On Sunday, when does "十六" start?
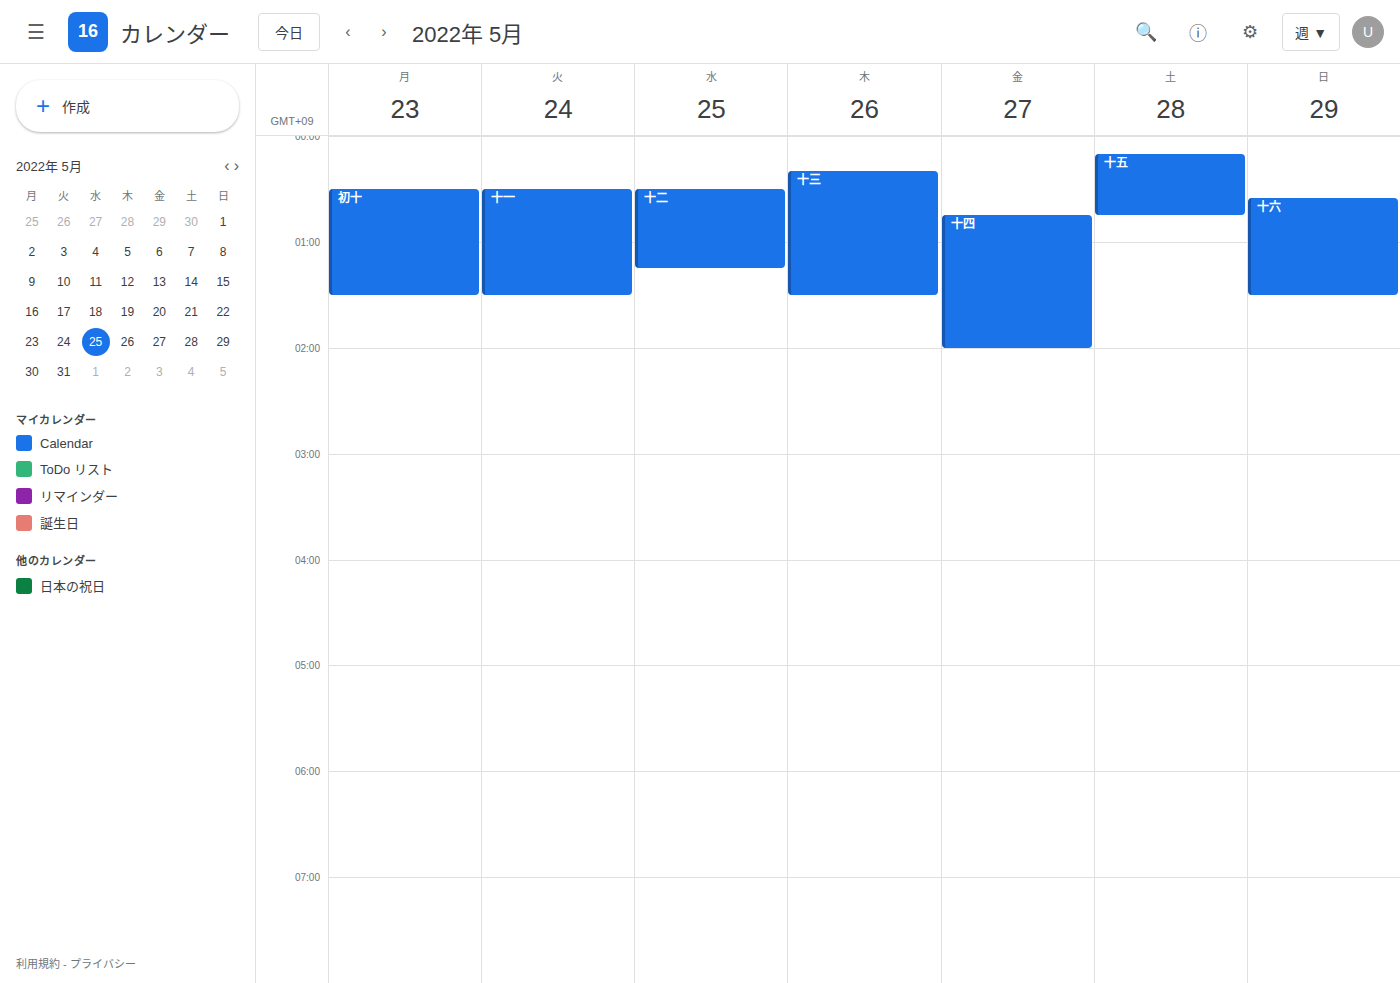
12:35 AM